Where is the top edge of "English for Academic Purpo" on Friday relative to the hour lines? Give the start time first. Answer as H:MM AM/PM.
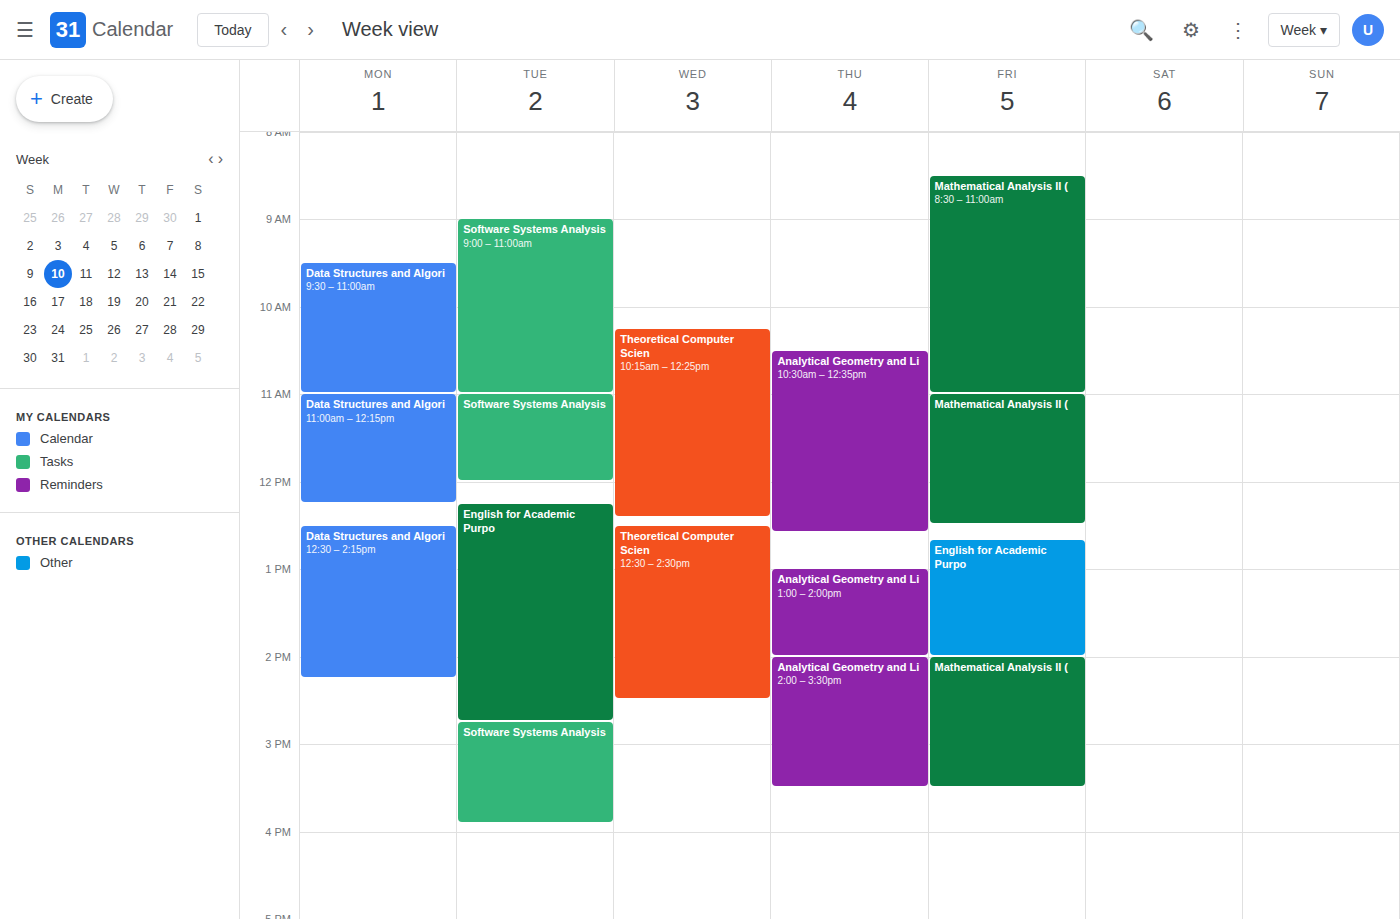
12:40 PM -- neither: 40 minutes below the 12 PM line and 20 minutes above the 1 PM line.